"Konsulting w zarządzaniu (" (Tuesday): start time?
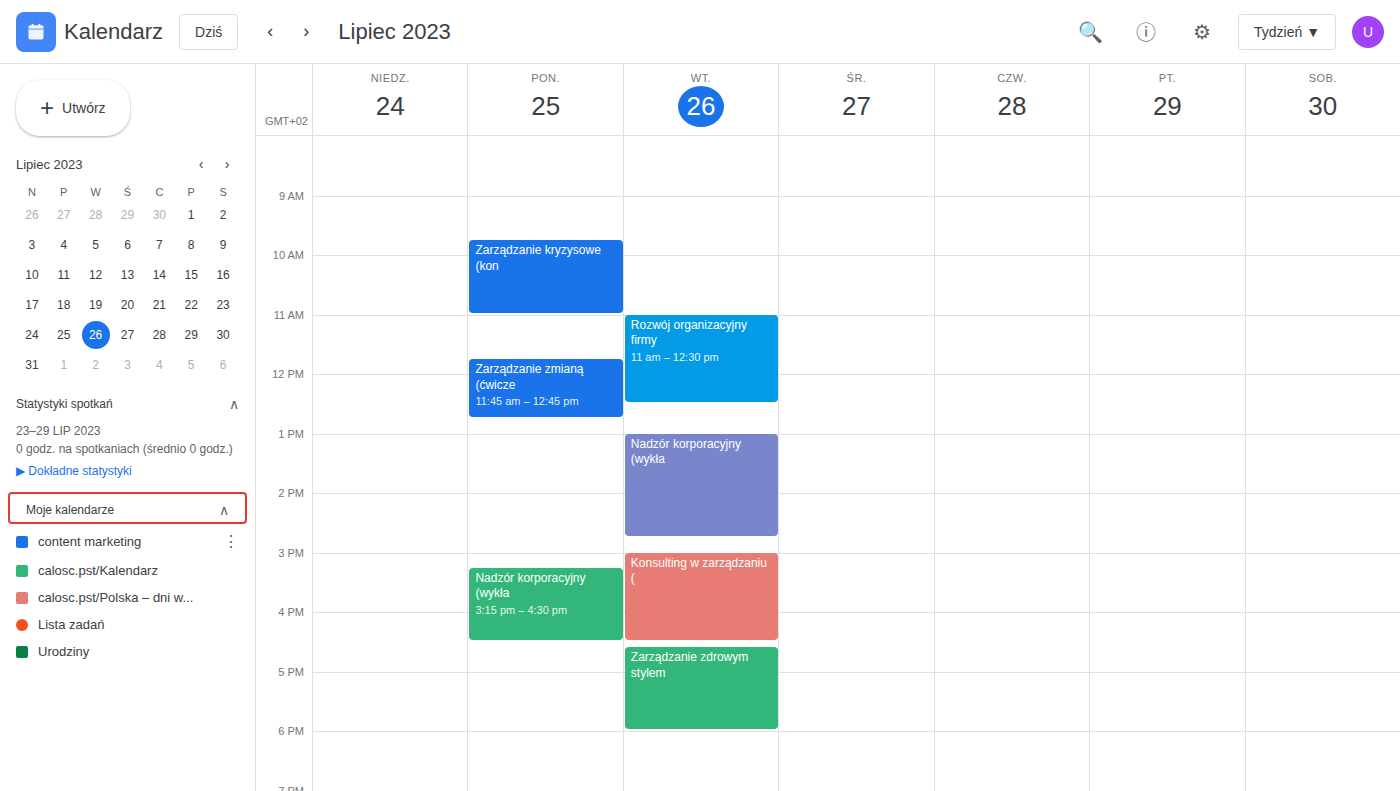
3:00 PM